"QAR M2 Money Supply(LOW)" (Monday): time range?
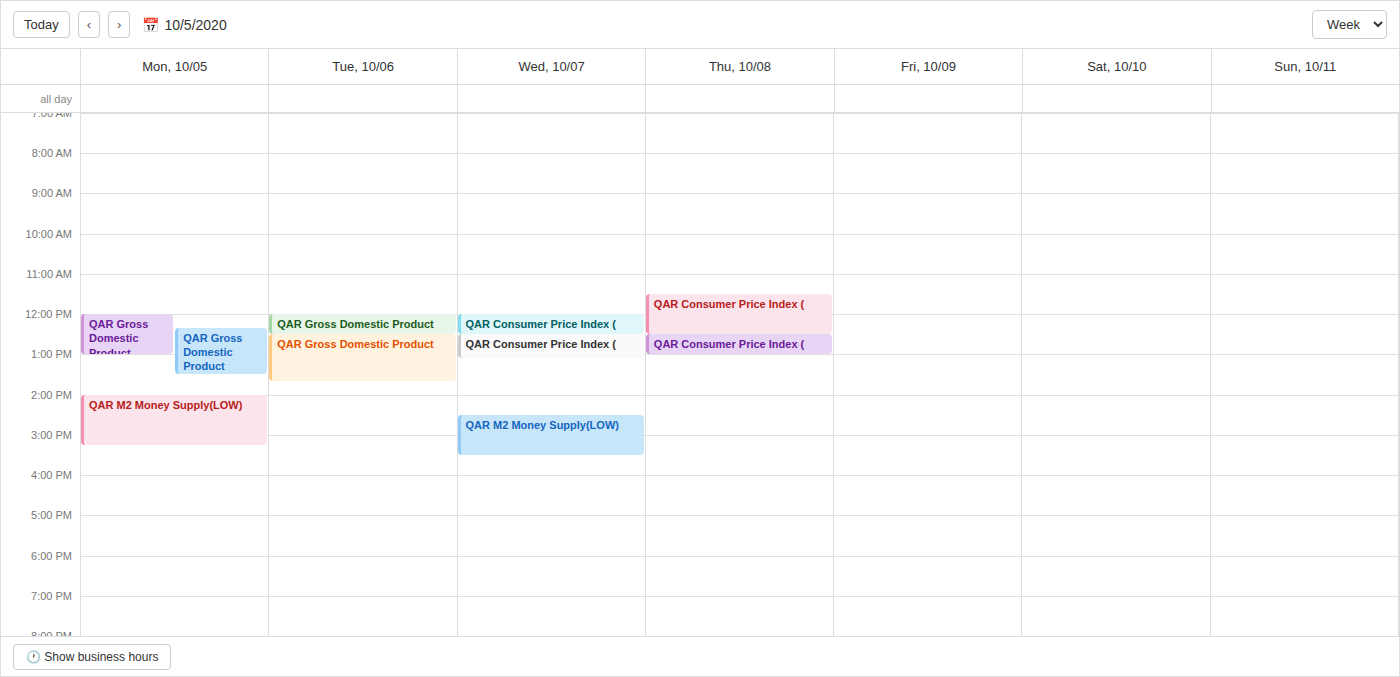
2:00 PM to 3:15 PM